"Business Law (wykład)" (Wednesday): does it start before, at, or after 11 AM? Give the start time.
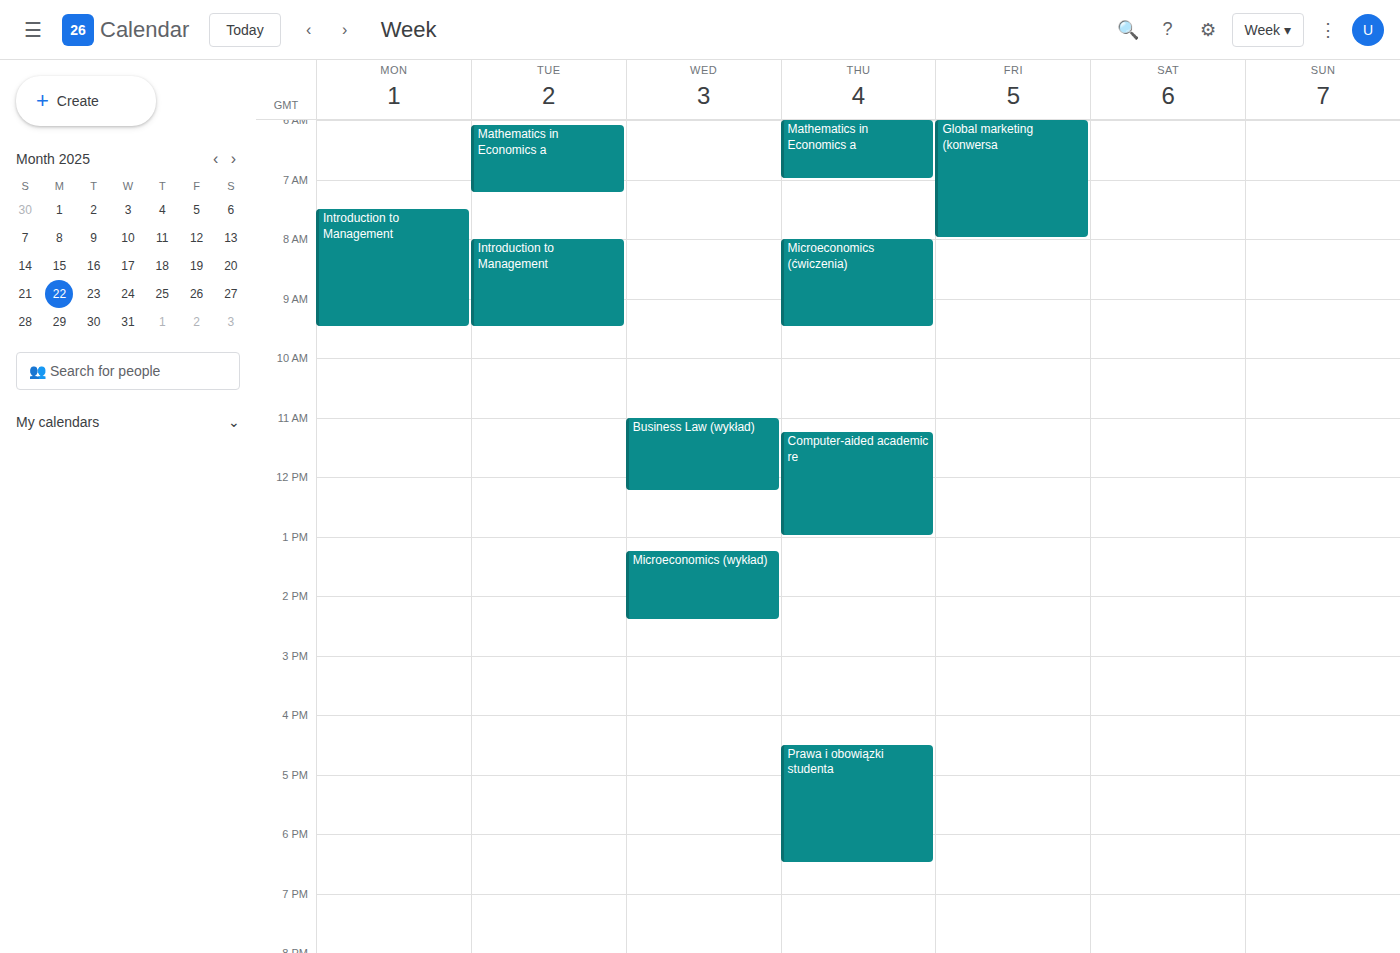
11:00 AM -- exactly at 11 AM, on the 11 AM line.